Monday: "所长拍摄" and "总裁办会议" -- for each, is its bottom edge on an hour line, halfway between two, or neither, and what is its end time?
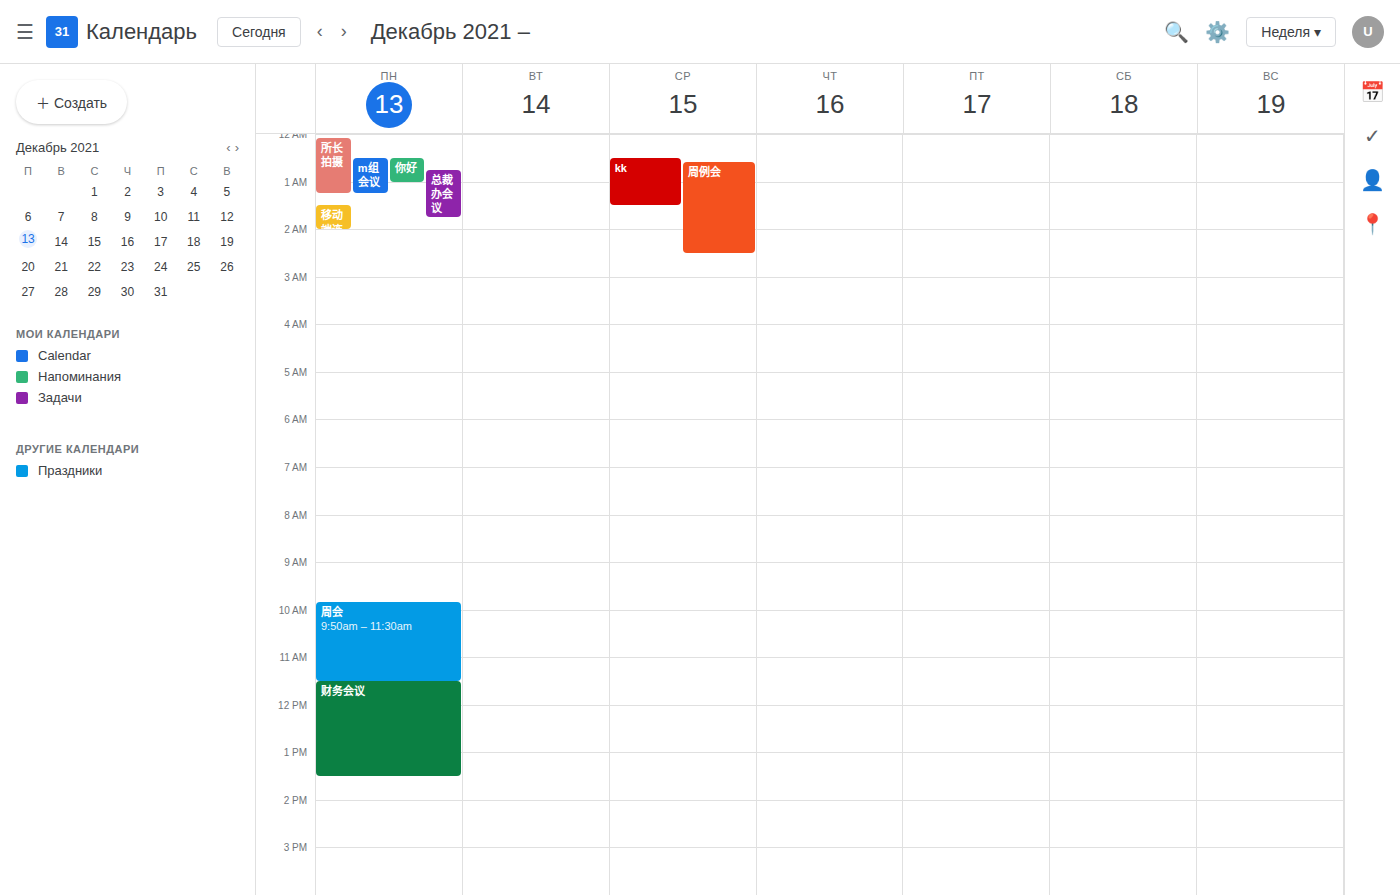
"所长拍摄": 1:15 AM, neither: a quarter of the way from the 1 AM line to the 2 AM line. "总裁办会议": 1:45 AM, neither: three quarters of the way from the 1 AM line to the 2 AM line.